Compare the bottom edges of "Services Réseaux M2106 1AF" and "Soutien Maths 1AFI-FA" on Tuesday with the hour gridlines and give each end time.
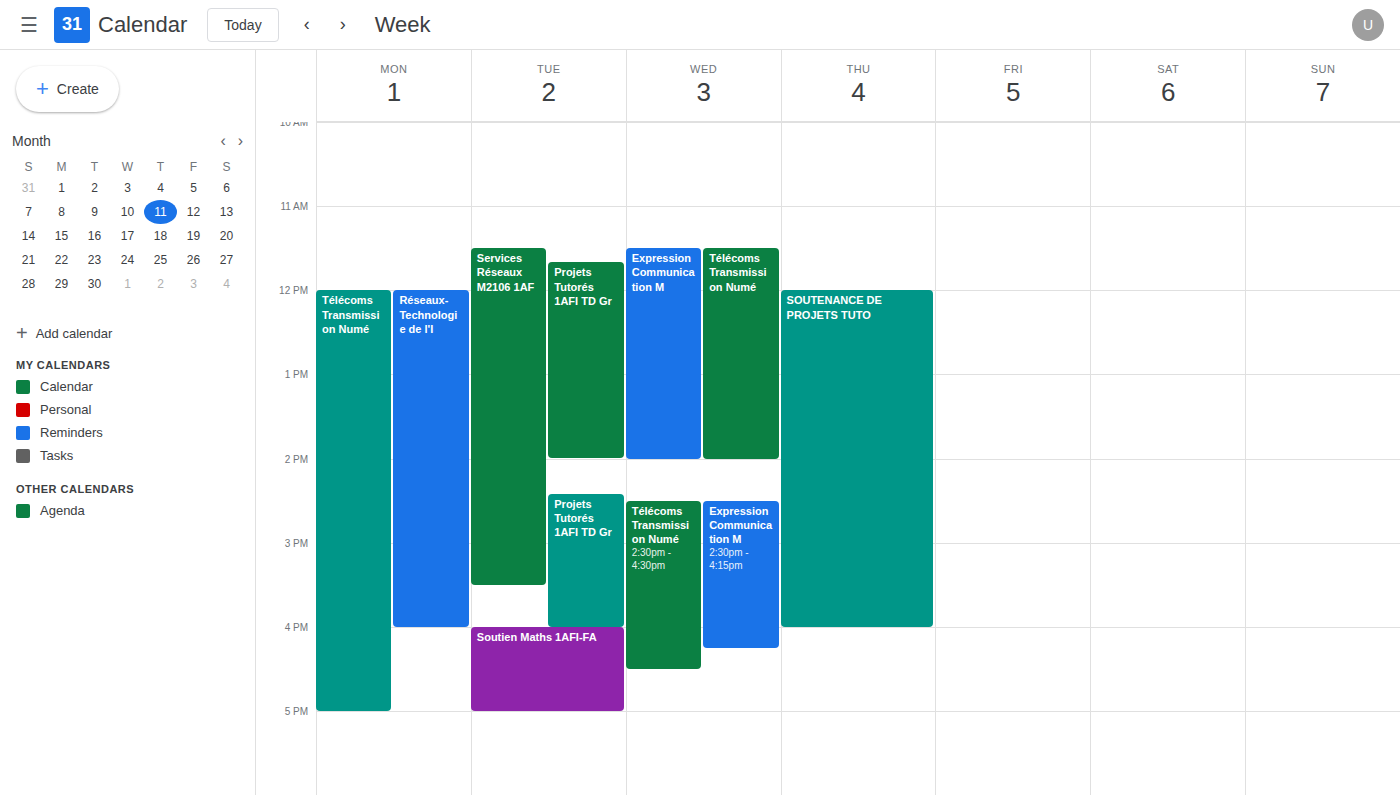
"Services Réseaux M2106 1AF": 3:30 PM, halfway between the 3 PM and 4 PM lines. "Soutien Maths 1AFI-FA": 5:00 PM, exactly on the 5 PM line.